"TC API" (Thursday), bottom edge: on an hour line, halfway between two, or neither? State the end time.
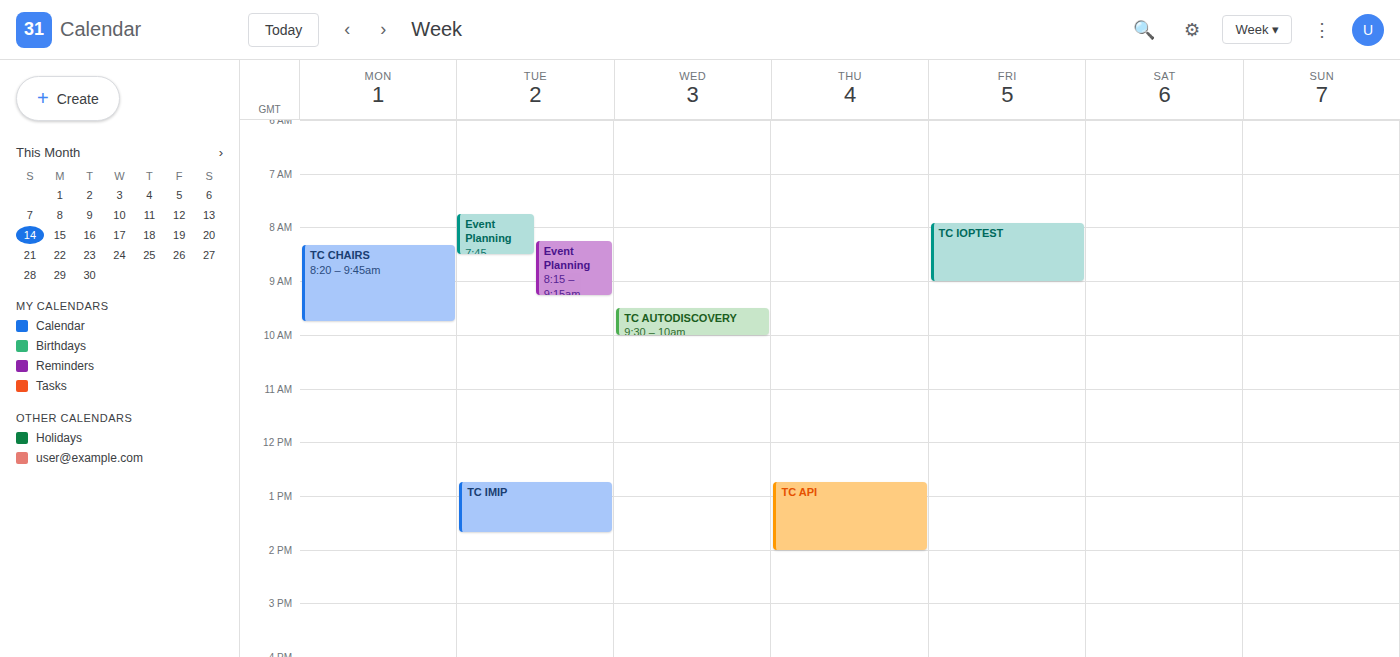
2:00 PM -- exactly on the 2 PM line.